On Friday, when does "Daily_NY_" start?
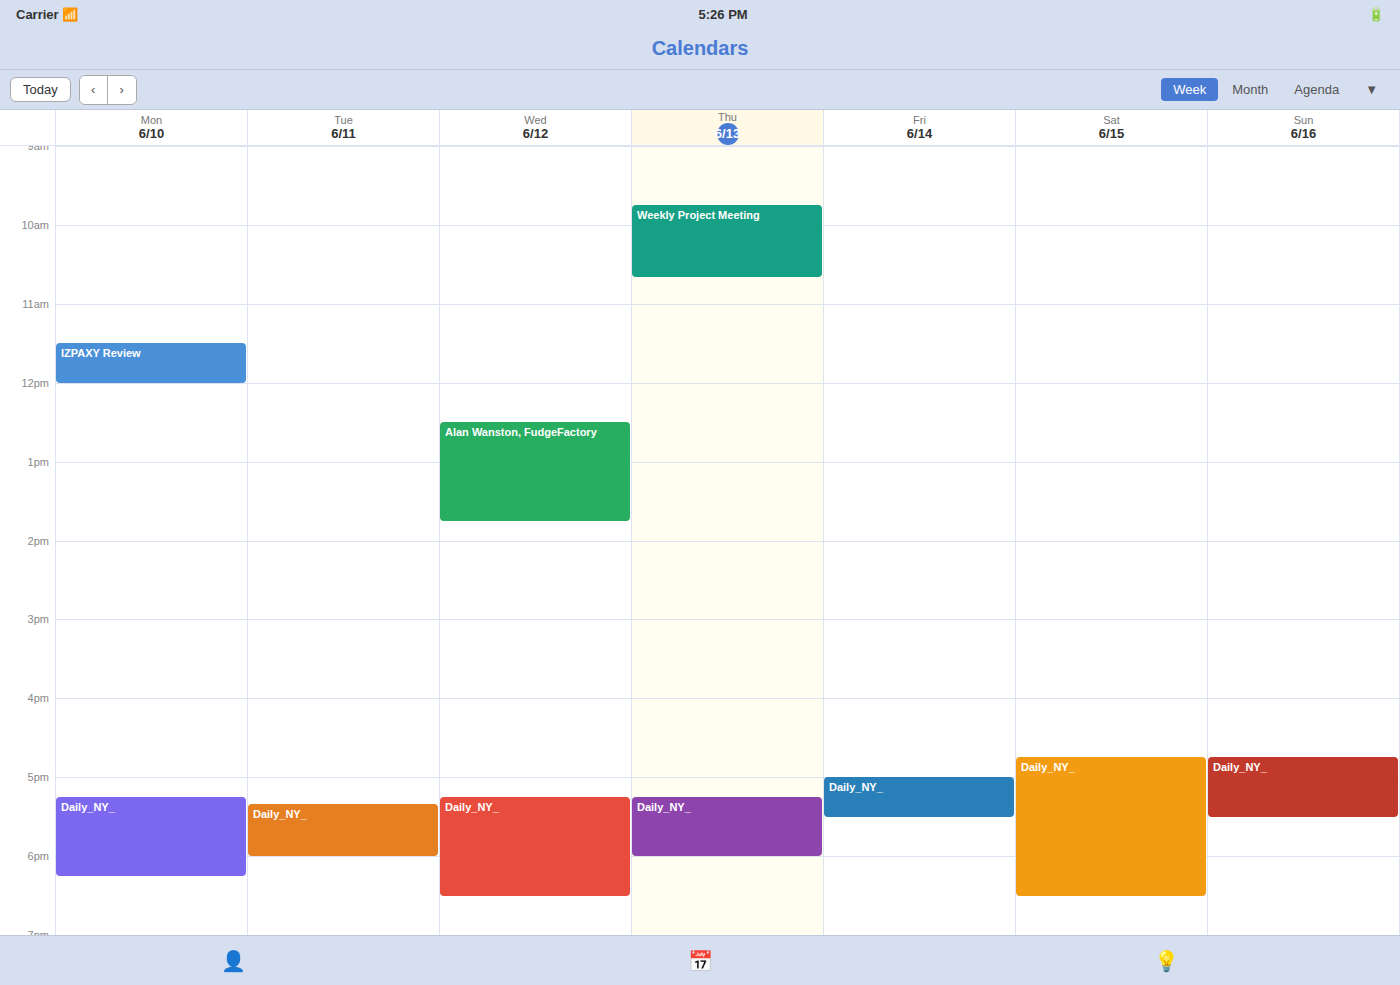
5:00 PM